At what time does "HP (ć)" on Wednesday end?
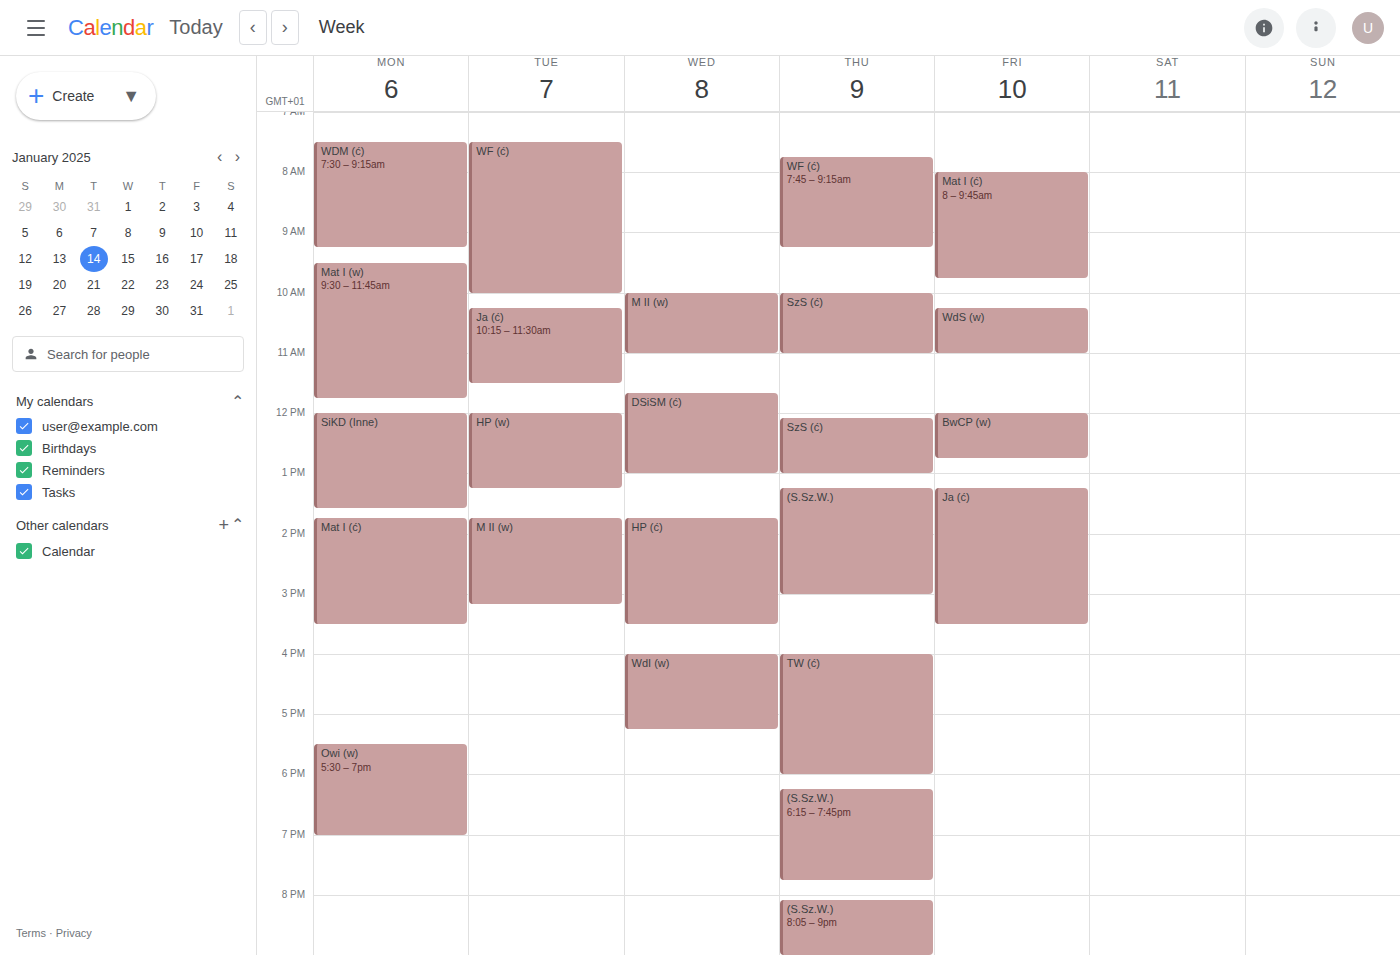
3:30 PM